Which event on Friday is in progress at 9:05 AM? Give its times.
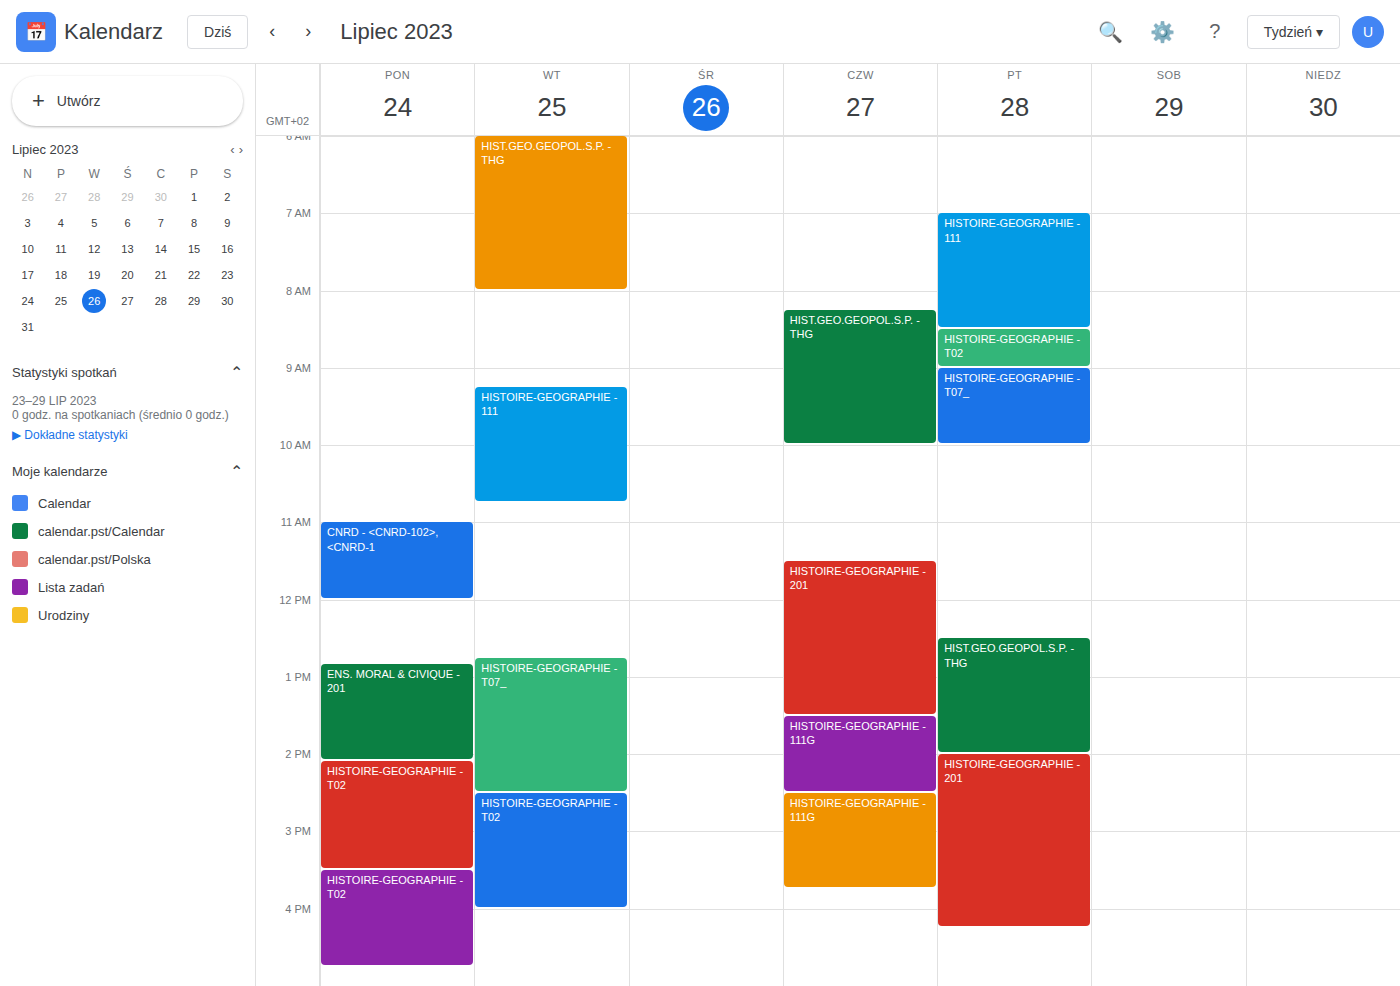
"HISTOIRE-GEOGRAPHIE - T07_", 9:00 AM to 10:00 AM